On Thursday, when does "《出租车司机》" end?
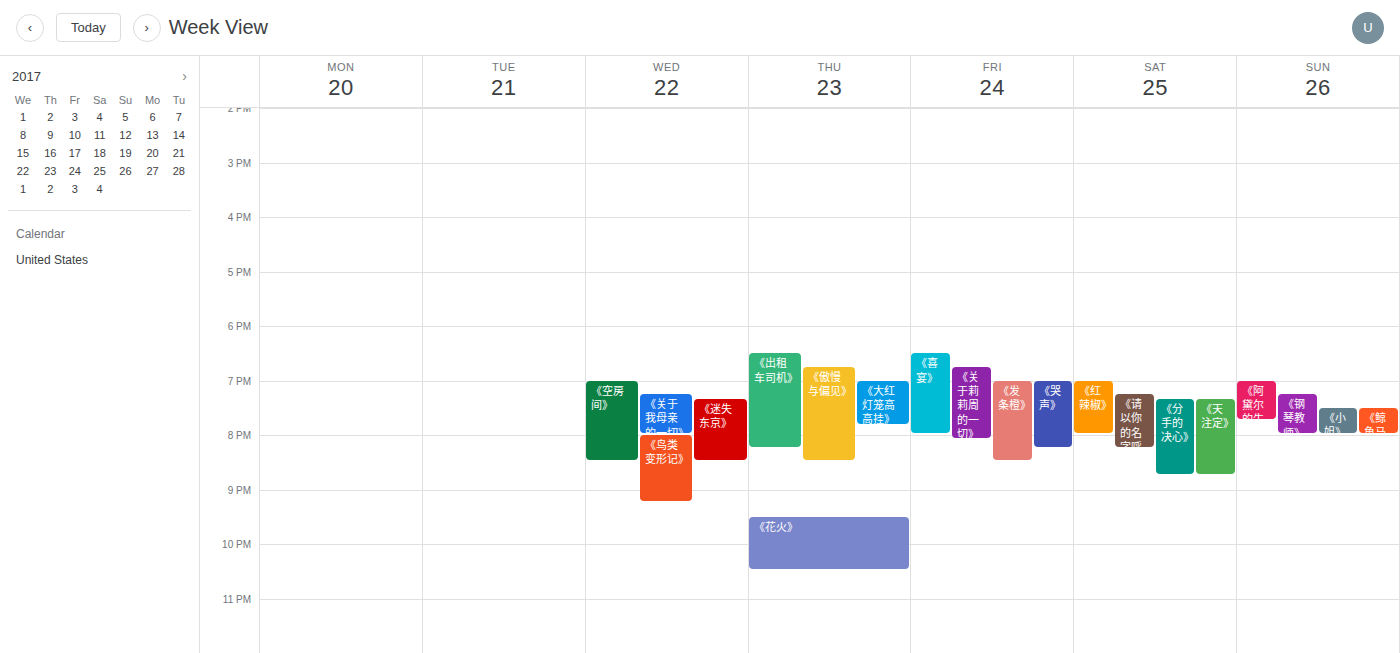
8:15 PM